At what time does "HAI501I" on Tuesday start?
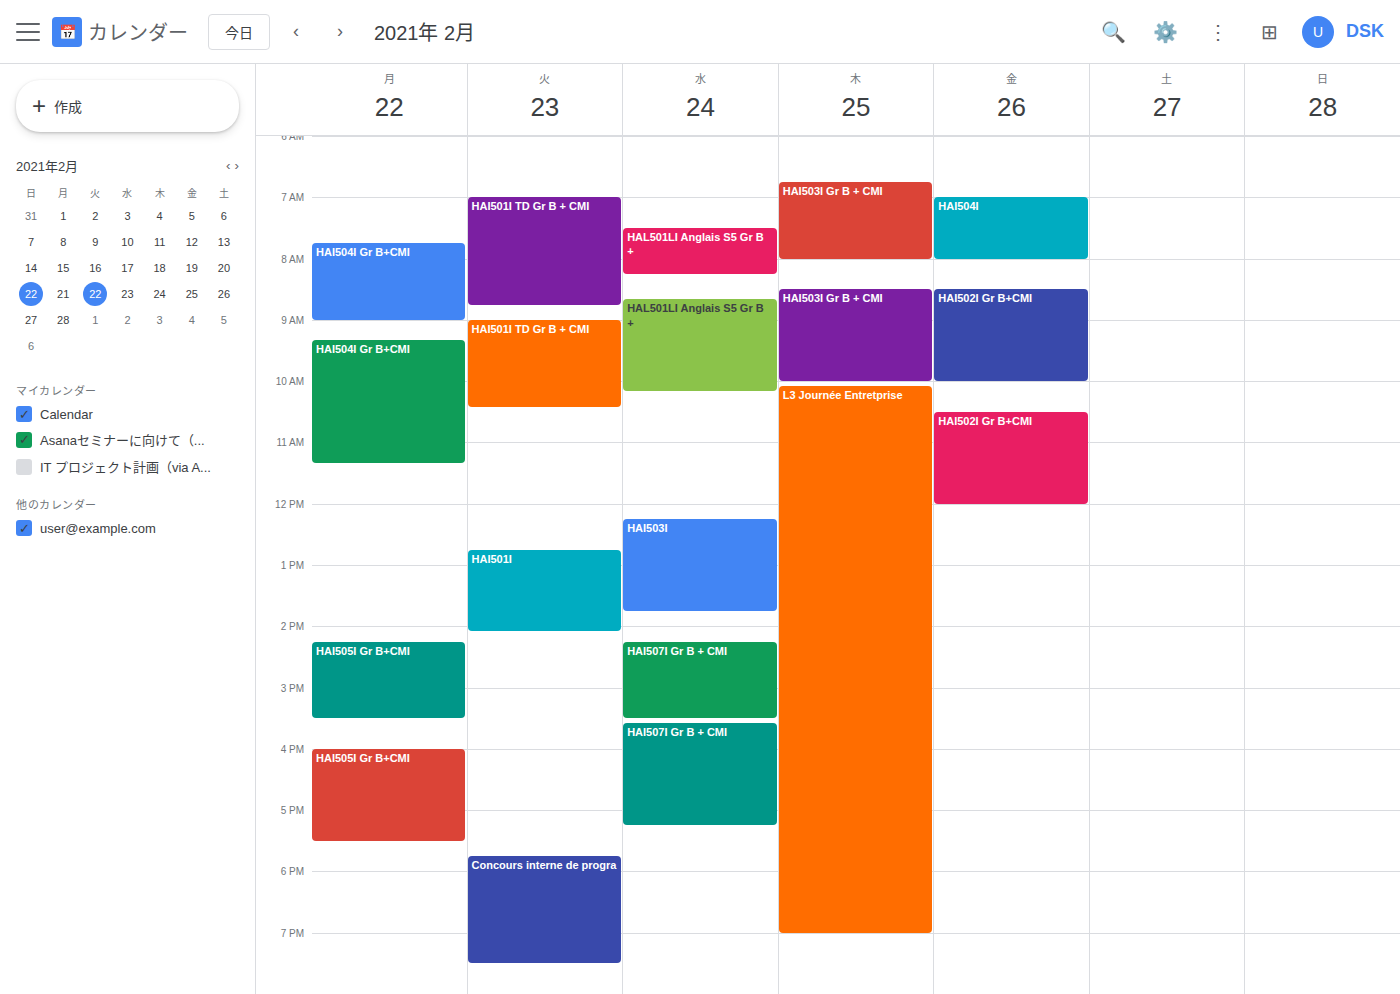
12:45 PM